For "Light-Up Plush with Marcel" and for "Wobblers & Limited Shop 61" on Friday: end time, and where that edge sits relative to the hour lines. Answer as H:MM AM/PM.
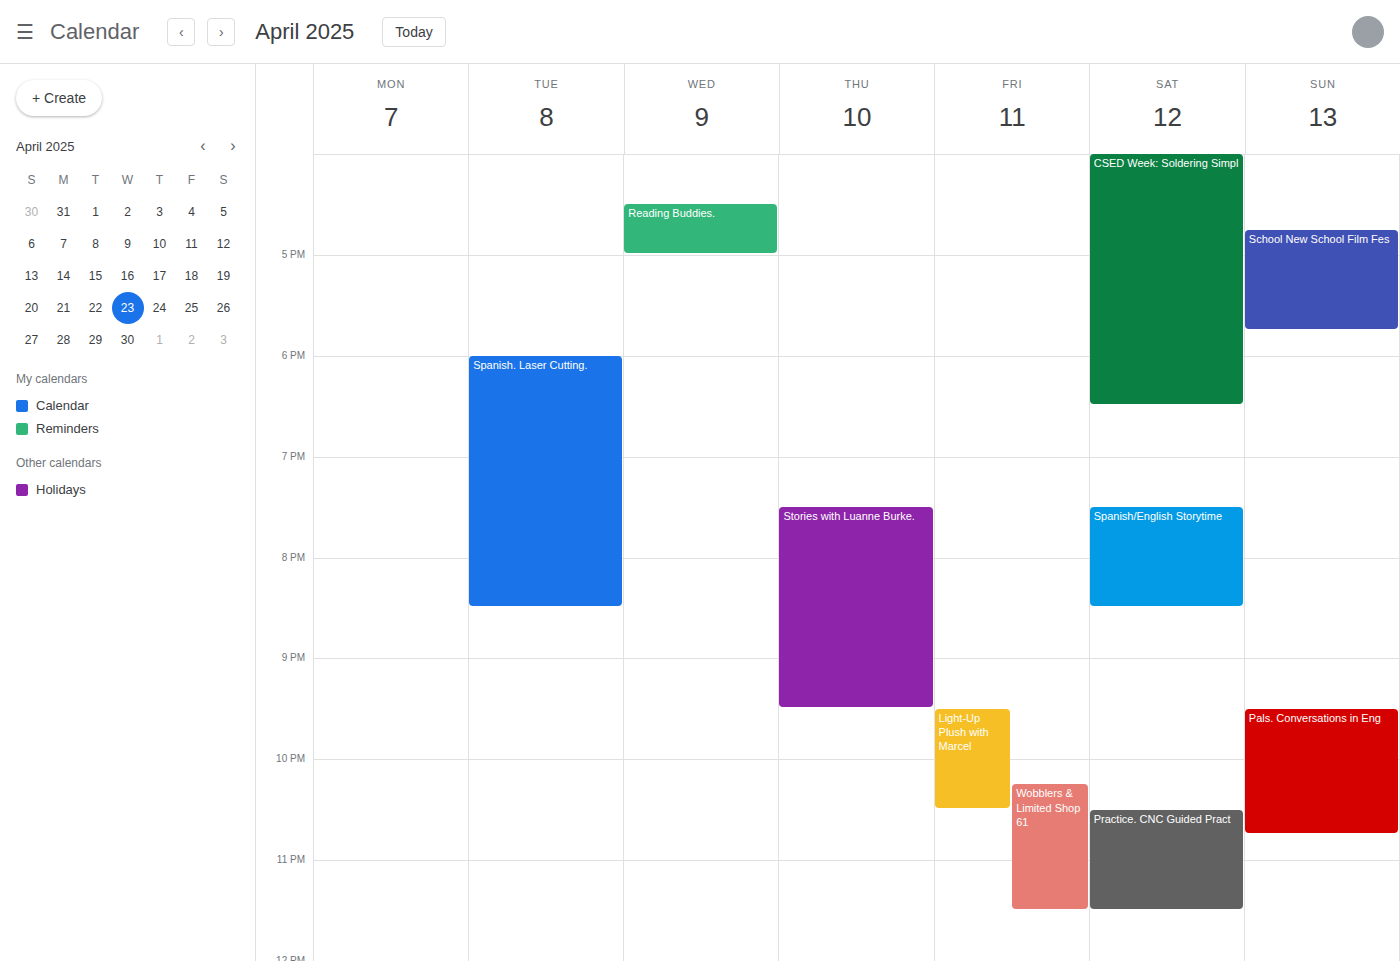
"Light-Up Plush with Marcel": 10:30 PM, halfway between the 10 PM and 11 PM lines. "Wobblers & Limited Shop 61": 11:30 PM, halfway between the 11 PM and 12 AM lines.